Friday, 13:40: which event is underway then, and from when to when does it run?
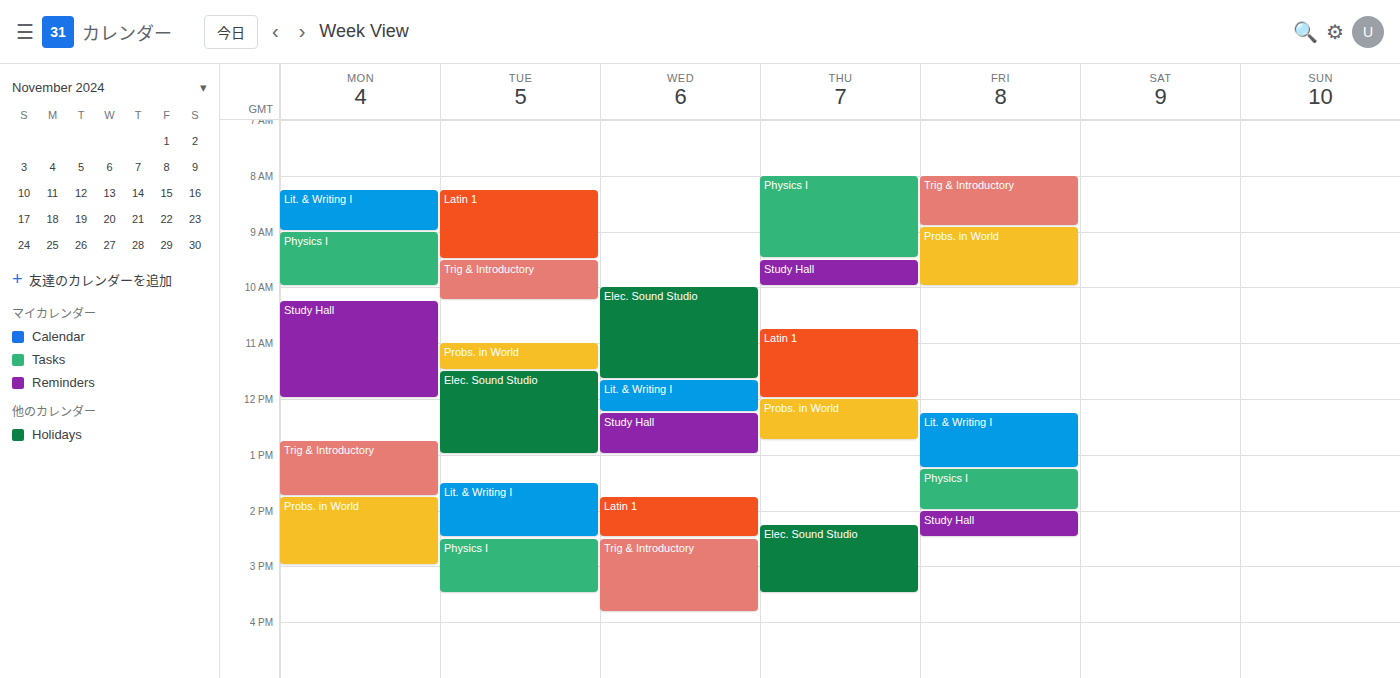
"Physics I", 13:15 to 14:00